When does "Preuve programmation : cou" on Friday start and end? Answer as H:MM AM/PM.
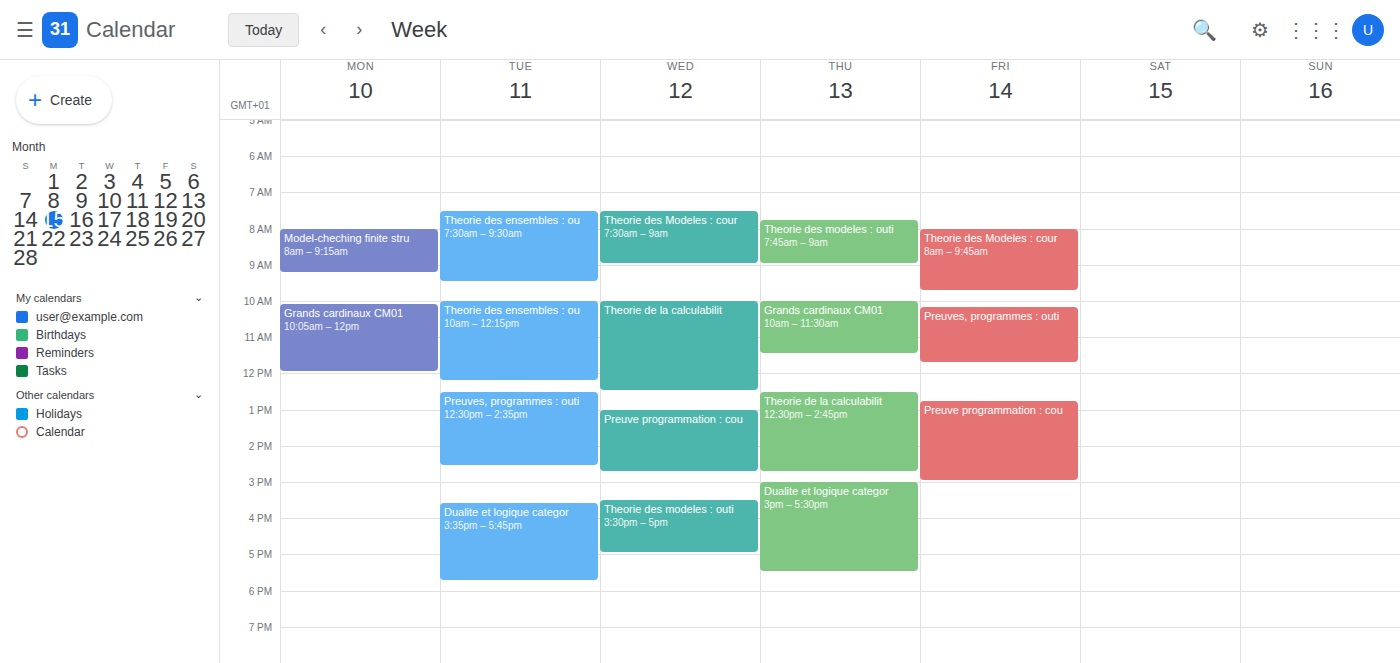
12:45 PM to 3:00 PM